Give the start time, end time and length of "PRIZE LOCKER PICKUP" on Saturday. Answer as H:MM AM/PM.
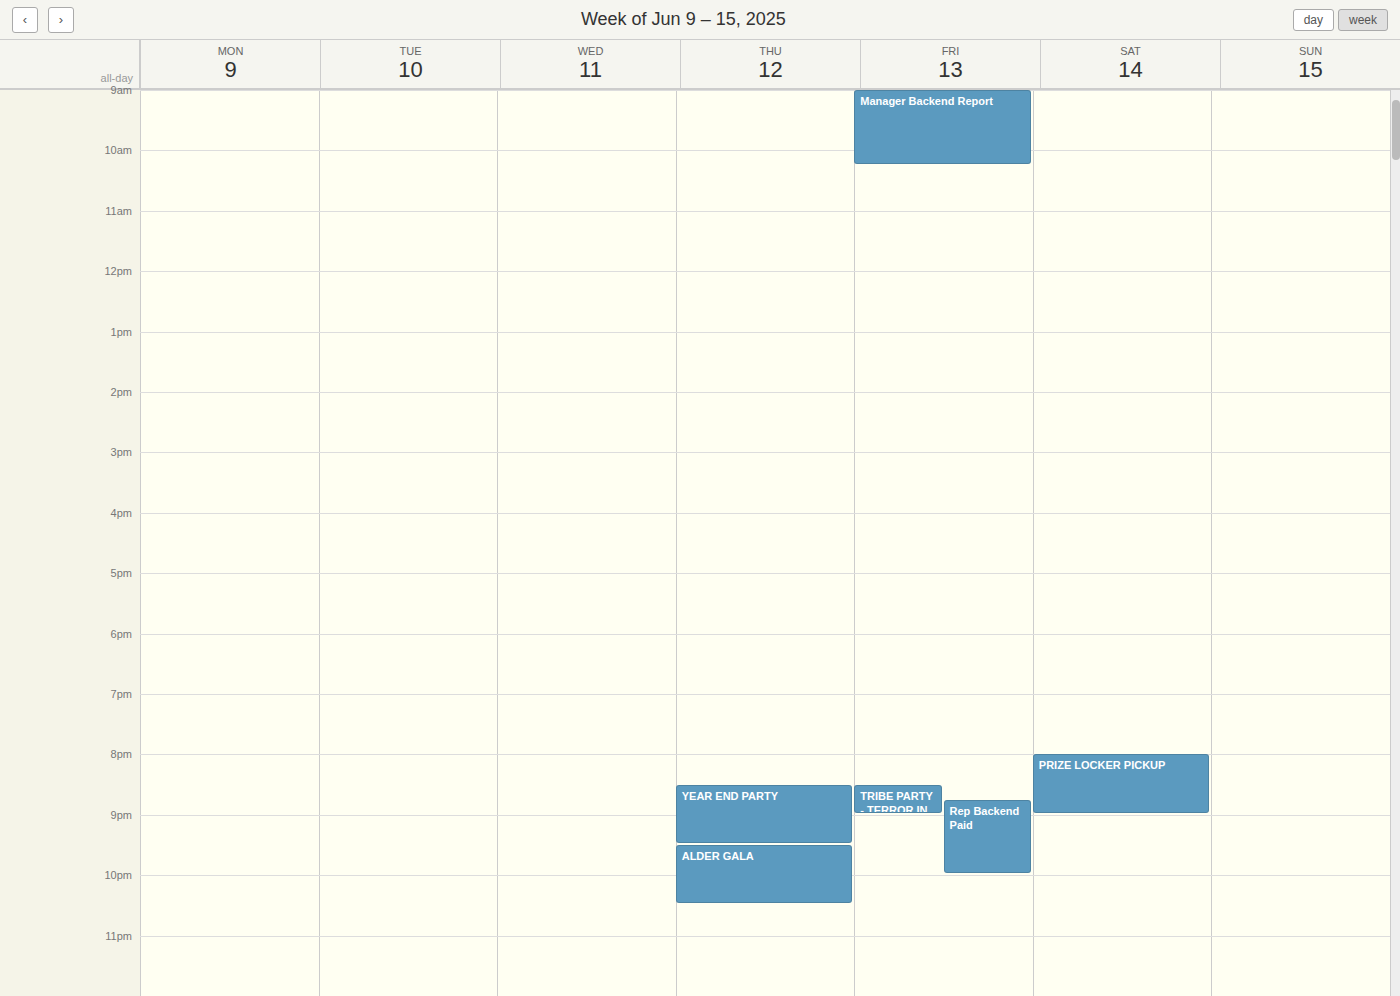
8:00 PM to 9:00 PM, 1 hour